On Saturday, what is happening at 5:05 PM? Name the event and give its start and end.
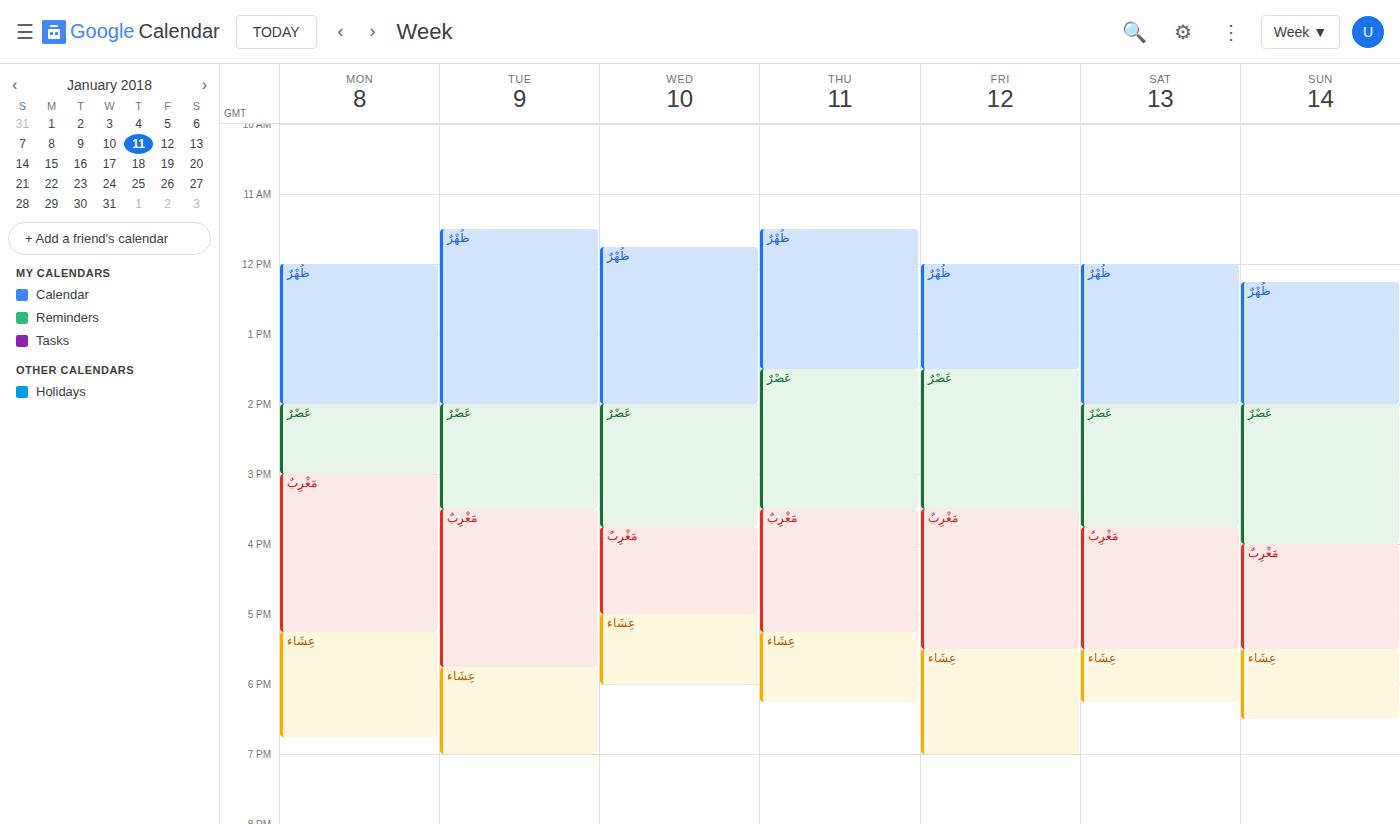
"مَغْرِبٌ", 3:45 PM to 5:30 PM